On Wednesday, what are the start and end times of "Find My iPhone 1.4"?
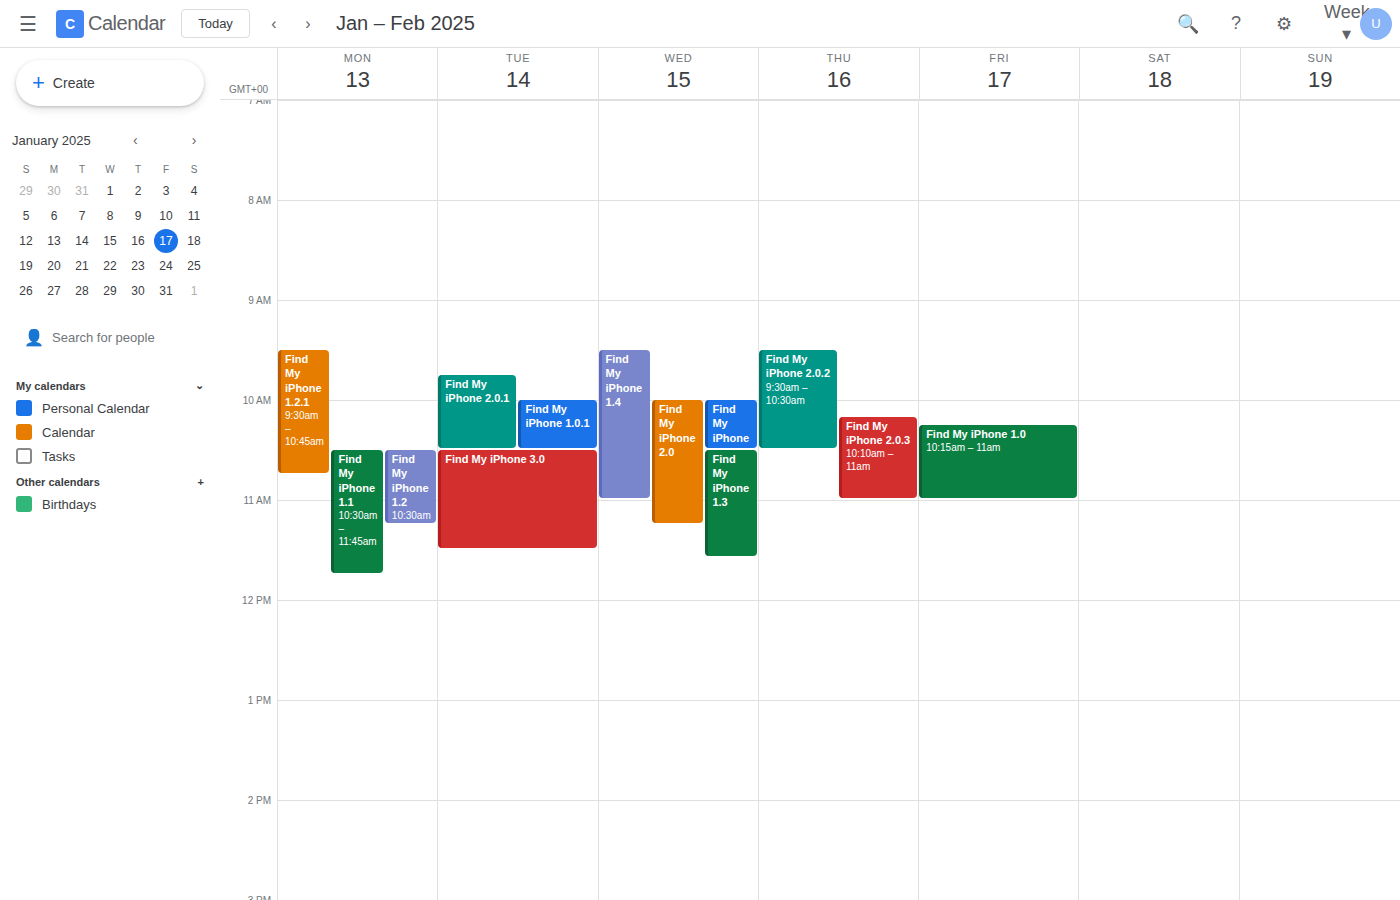
9:30 AM to 11:00 AM